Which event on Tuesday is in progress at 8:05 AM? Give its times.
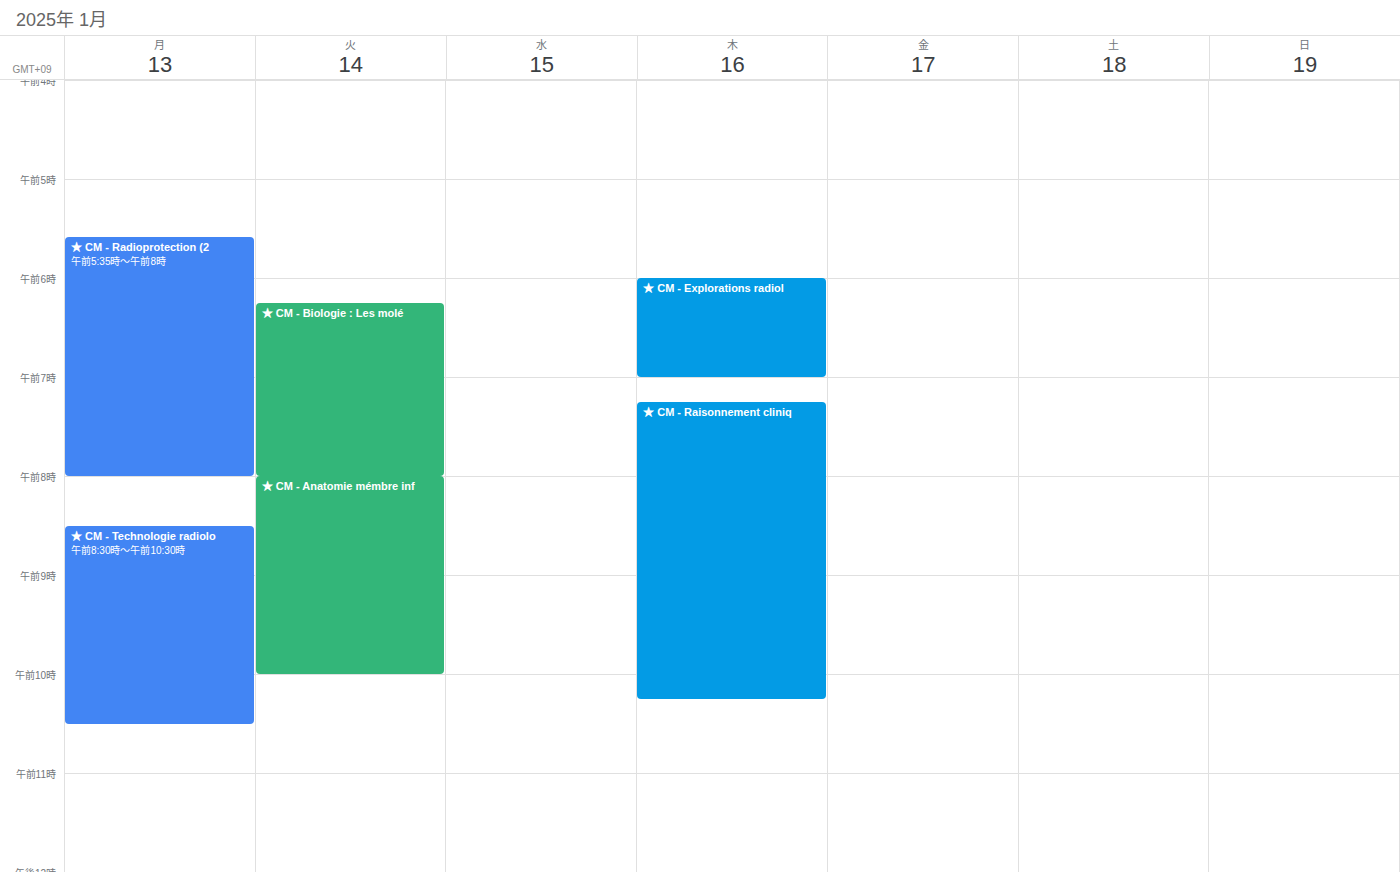
"★ CM - Anatomie mémbre inf", 8:00 AM to 10:00 AM